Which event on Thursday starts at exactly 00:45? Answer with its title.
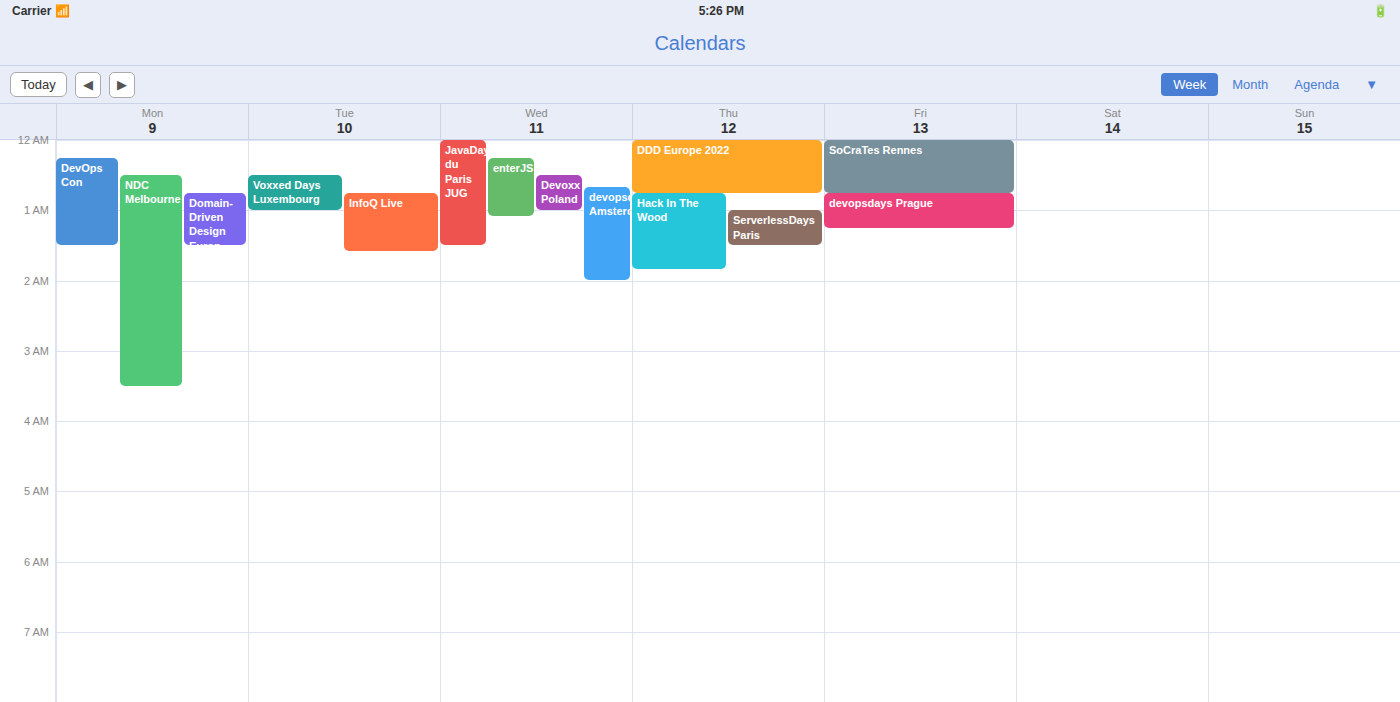
"Hack In The Wood"